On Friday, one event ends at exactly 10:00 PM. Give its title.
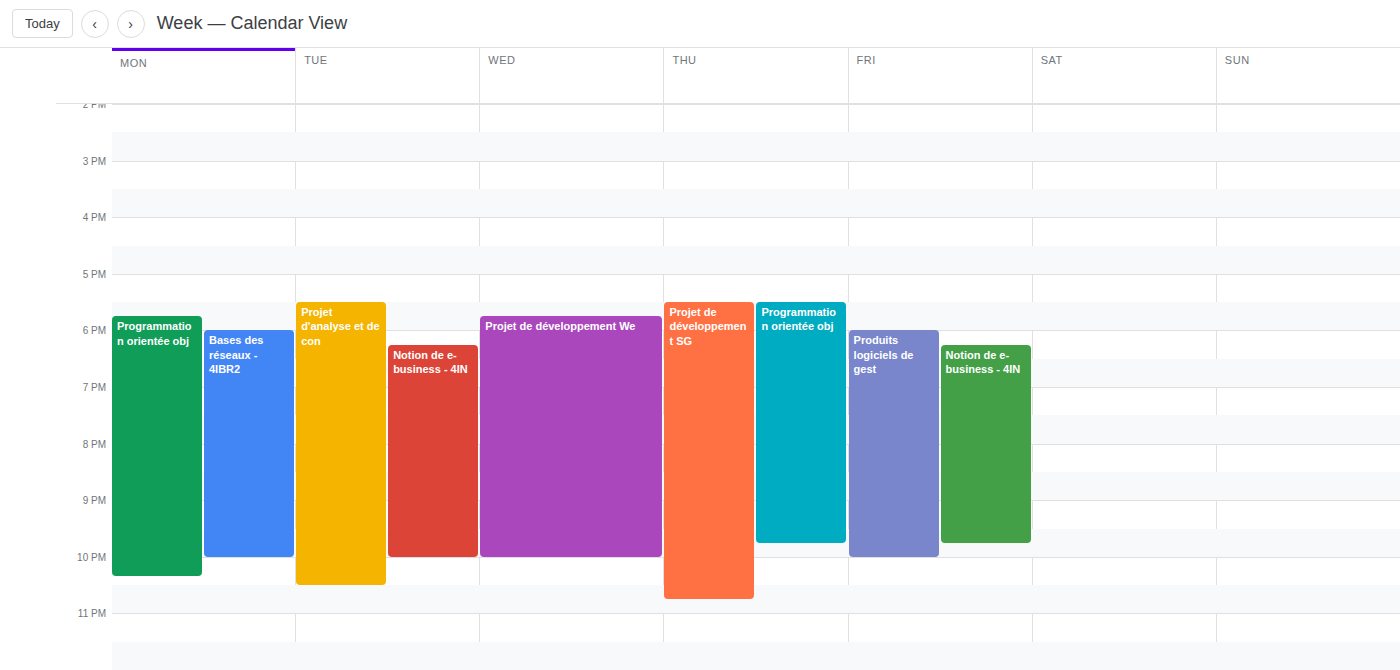
"Produits logiciels de gest"